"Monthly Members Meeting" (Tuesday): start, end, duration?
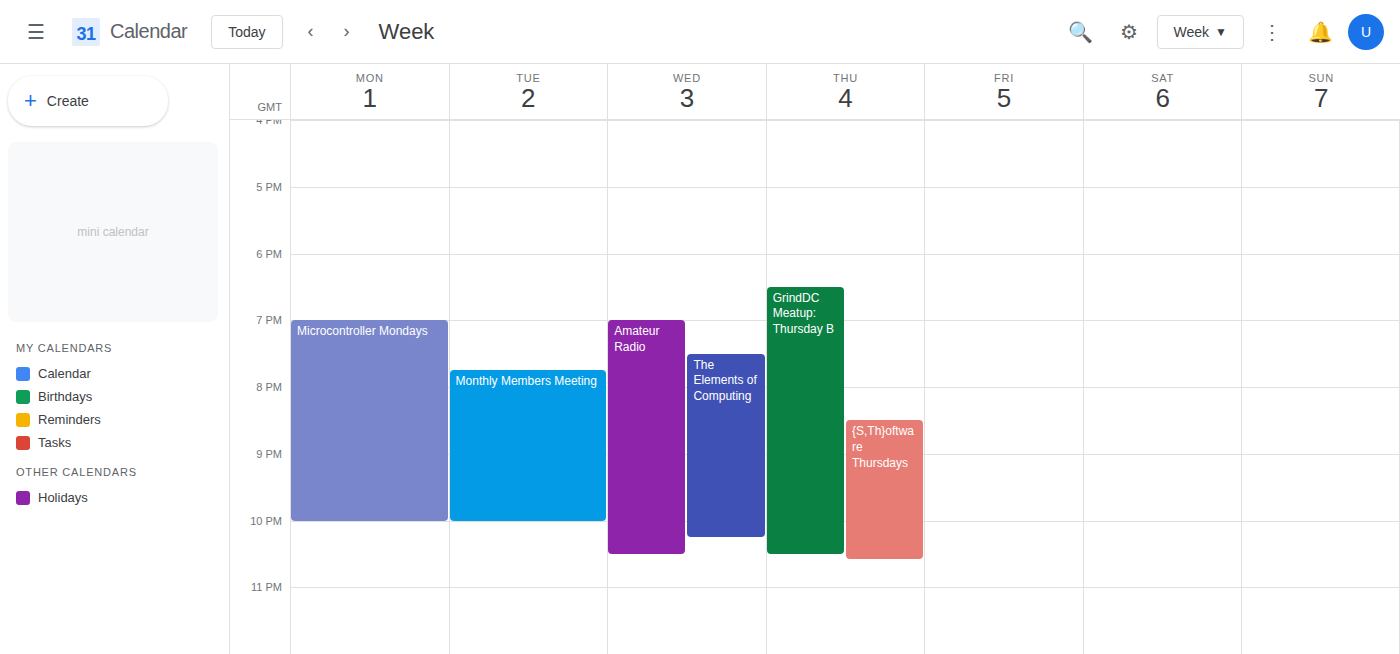
7:45 PM to 10:00 PM, 2 hours 15 minutes